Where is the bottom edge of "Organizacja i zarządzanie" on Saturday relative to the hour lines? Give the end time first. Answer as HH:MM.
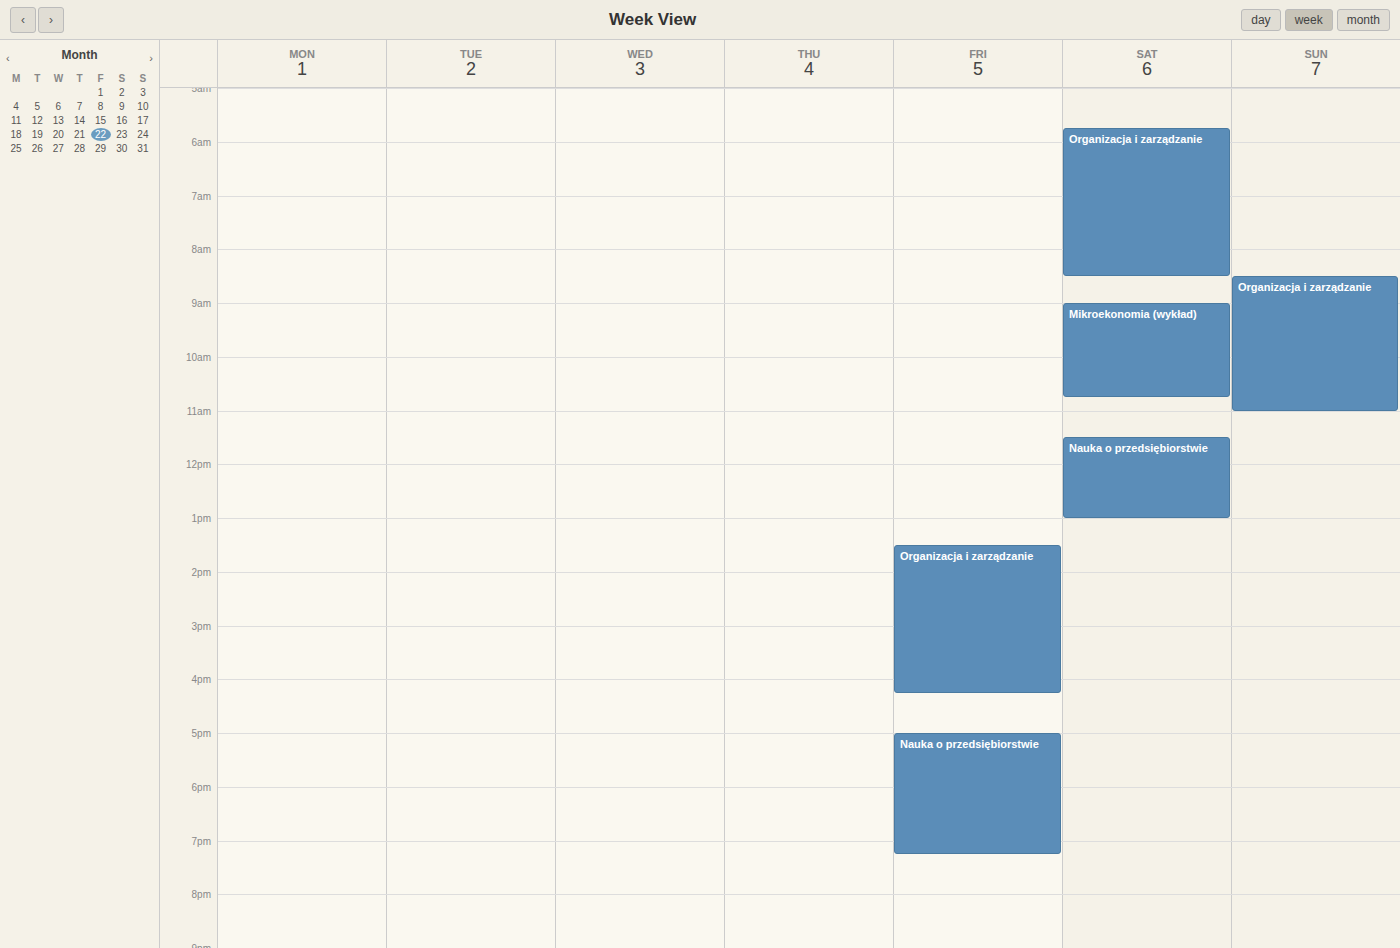
08:30 -- halfway between the 08:00 and 09:00 lines.